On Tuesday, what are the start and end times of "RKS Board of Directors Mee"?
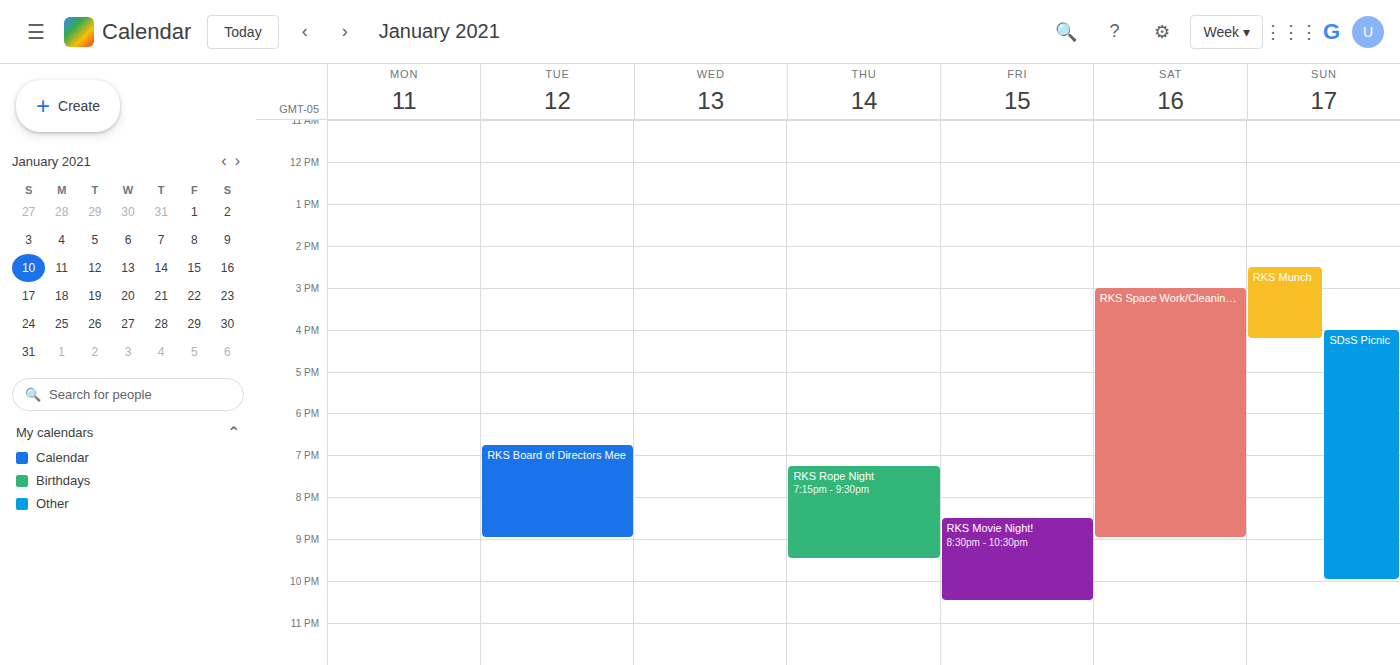
6:45 PM to 9:00 PM